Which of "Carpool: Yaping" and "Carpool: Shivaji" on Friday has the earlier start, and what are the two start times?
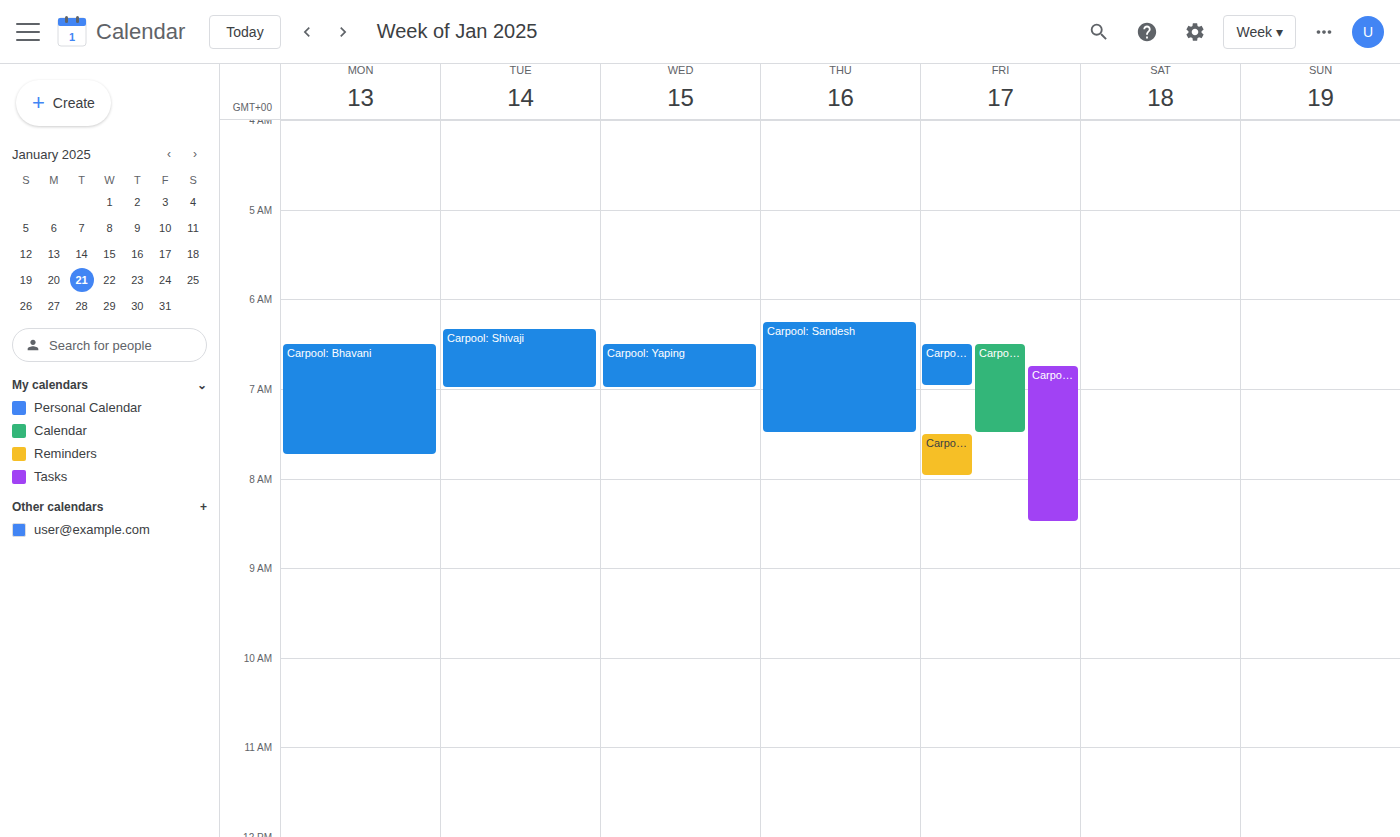
"Carpool: Yaping" 06:45; "Carpool: Shivaji" 07:30.